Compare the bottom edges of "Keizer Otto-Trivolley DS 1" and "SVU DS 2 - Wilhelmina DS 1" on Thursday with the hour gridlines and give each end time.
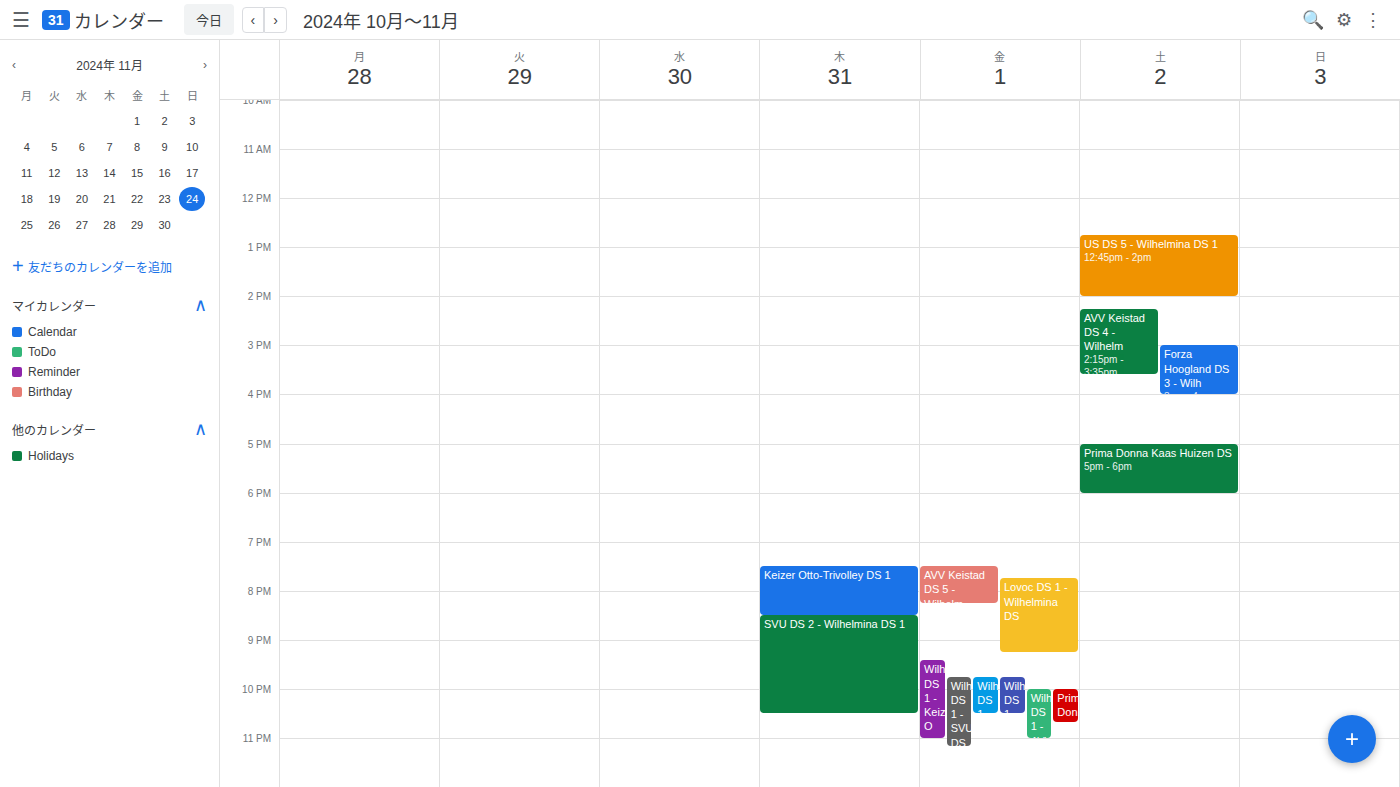
"Keizer Otto-Trivolley DS 1": 20:30, halfway between the 20:00 and 21:00 lines. "SVU DS 2 - Wilhelmina DS 1": 22:30, halfway between the 22:00 and 23:00 lines.